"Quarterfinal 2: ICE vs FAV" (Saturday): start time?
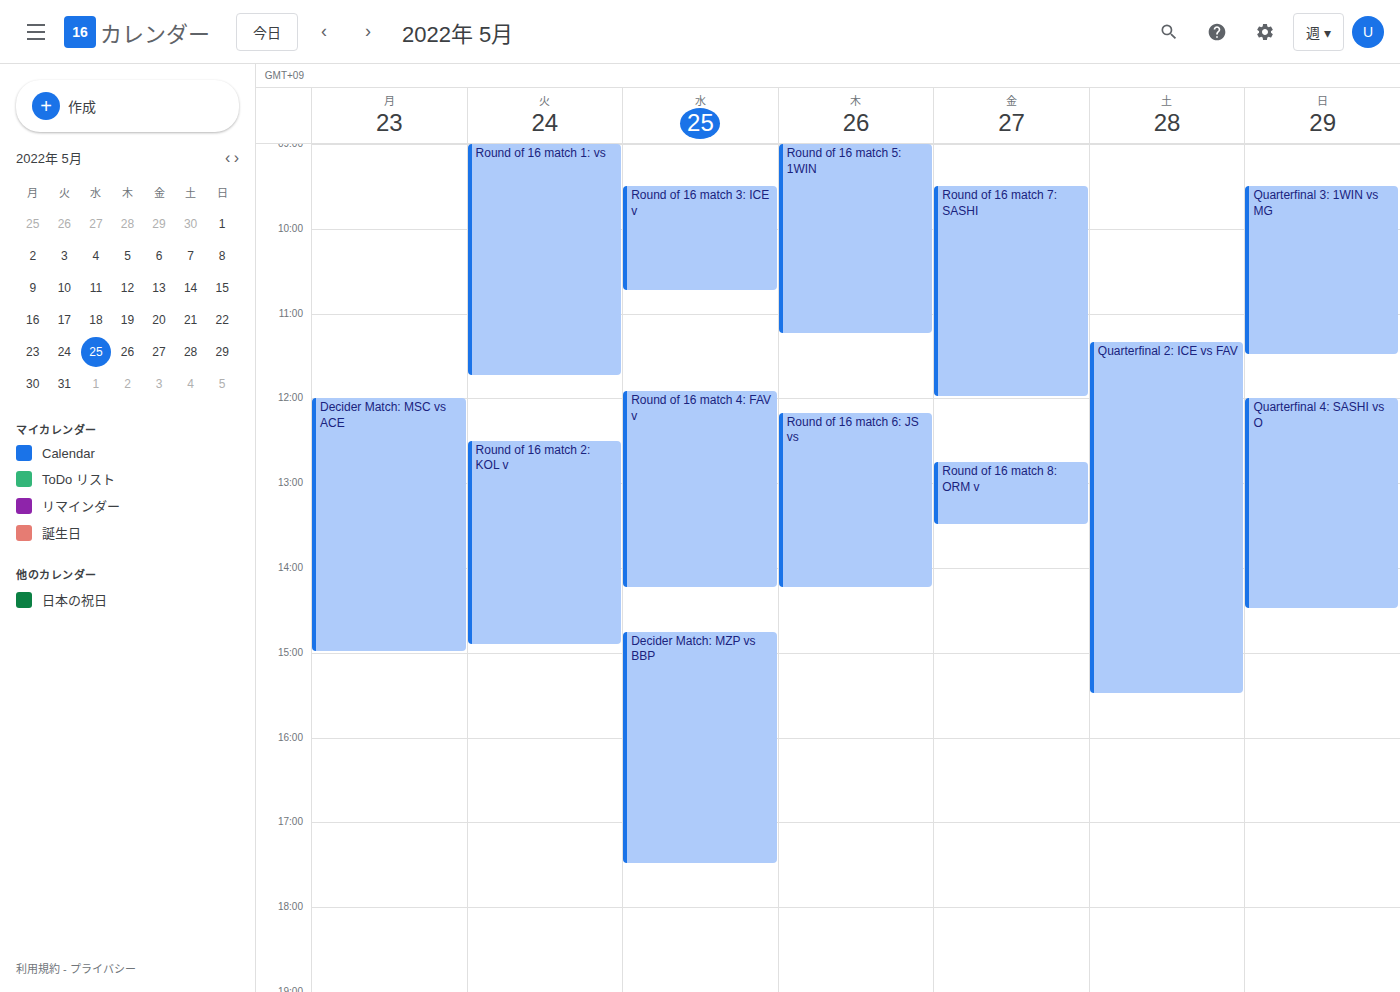
11:20 AM